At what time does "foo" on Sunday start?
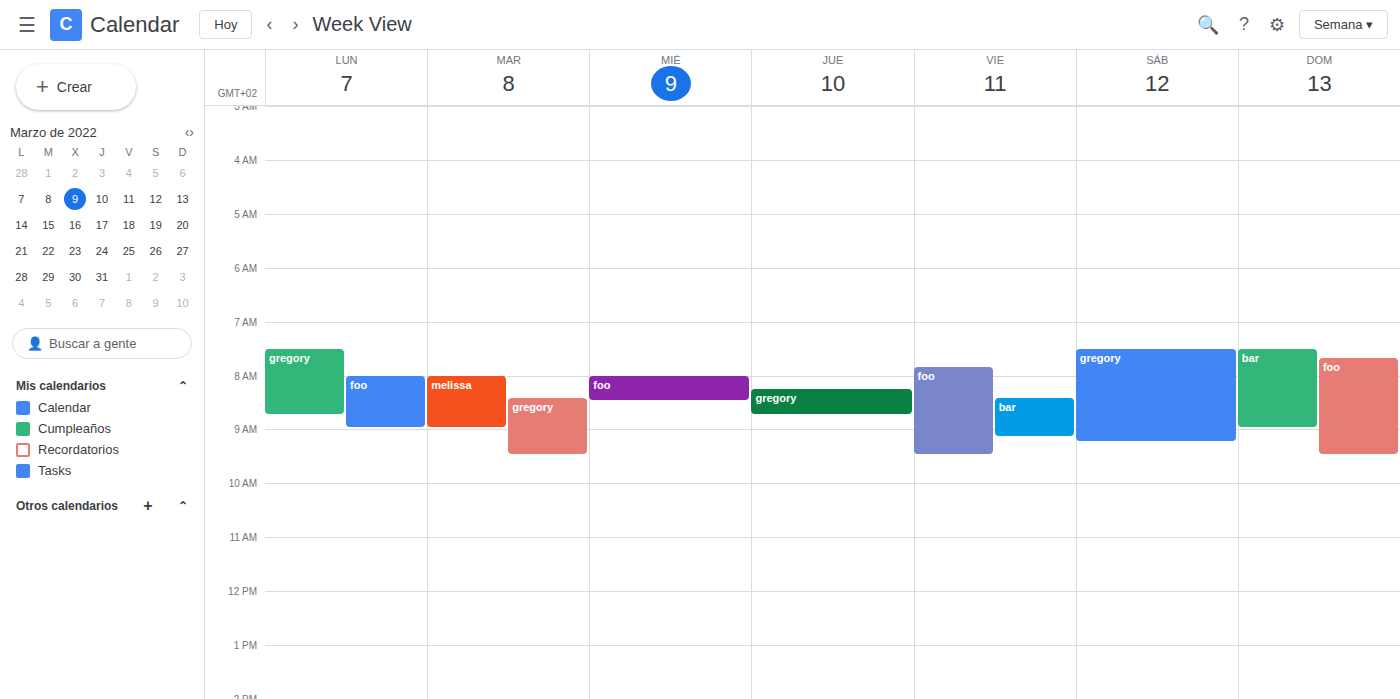
7:40 AM